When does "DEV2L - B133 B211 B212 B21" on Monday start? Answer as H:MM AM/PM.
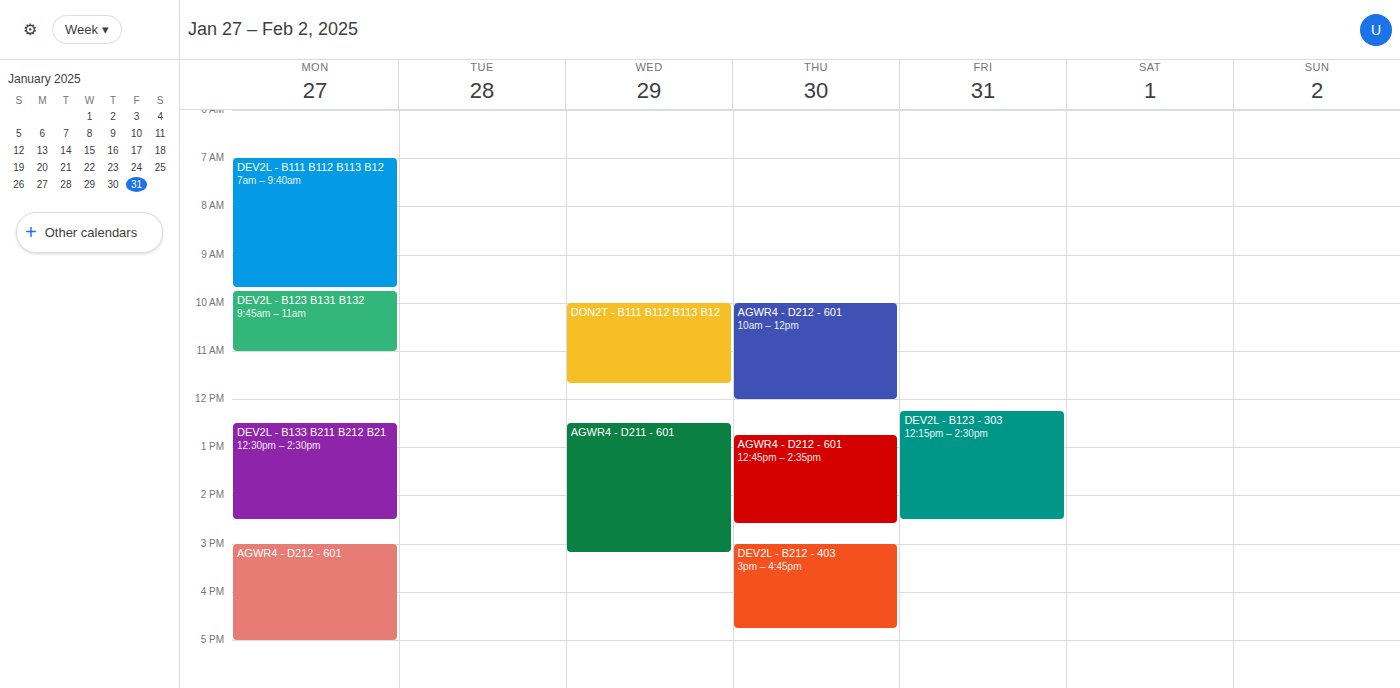
12:30 PM